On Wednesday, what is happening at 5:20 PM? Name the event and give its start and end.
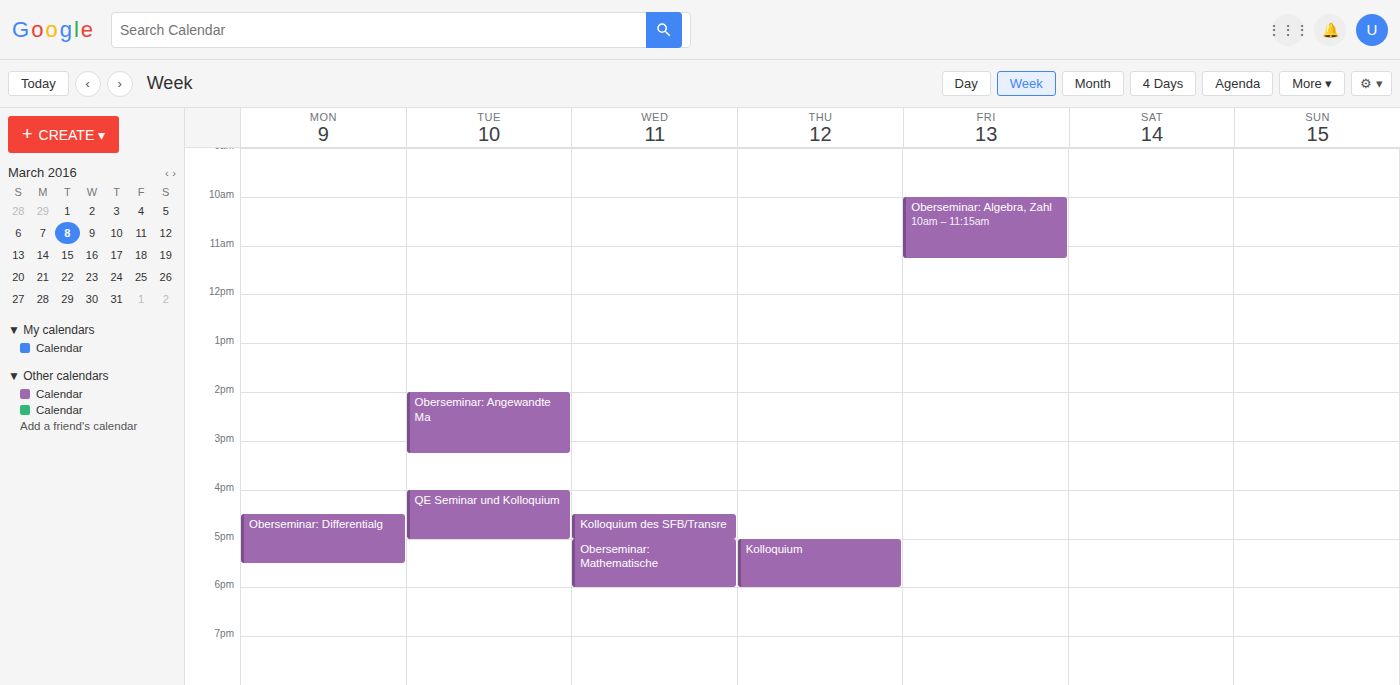
"Oberseminar: Mathematische", 5:00 PM to 6:00 PM